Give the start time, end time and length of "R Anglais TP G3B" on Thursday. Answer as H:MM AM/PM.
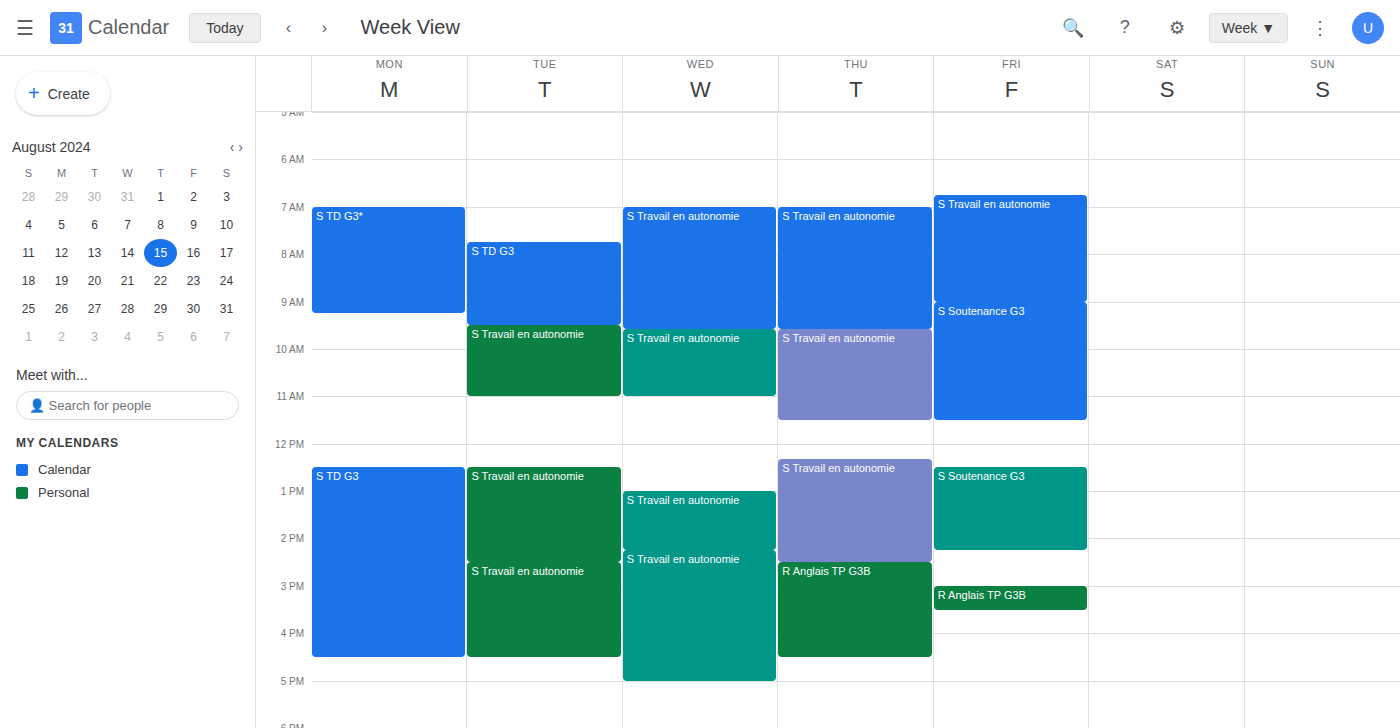
2:30 PM to 4:30 PM, 2 hours